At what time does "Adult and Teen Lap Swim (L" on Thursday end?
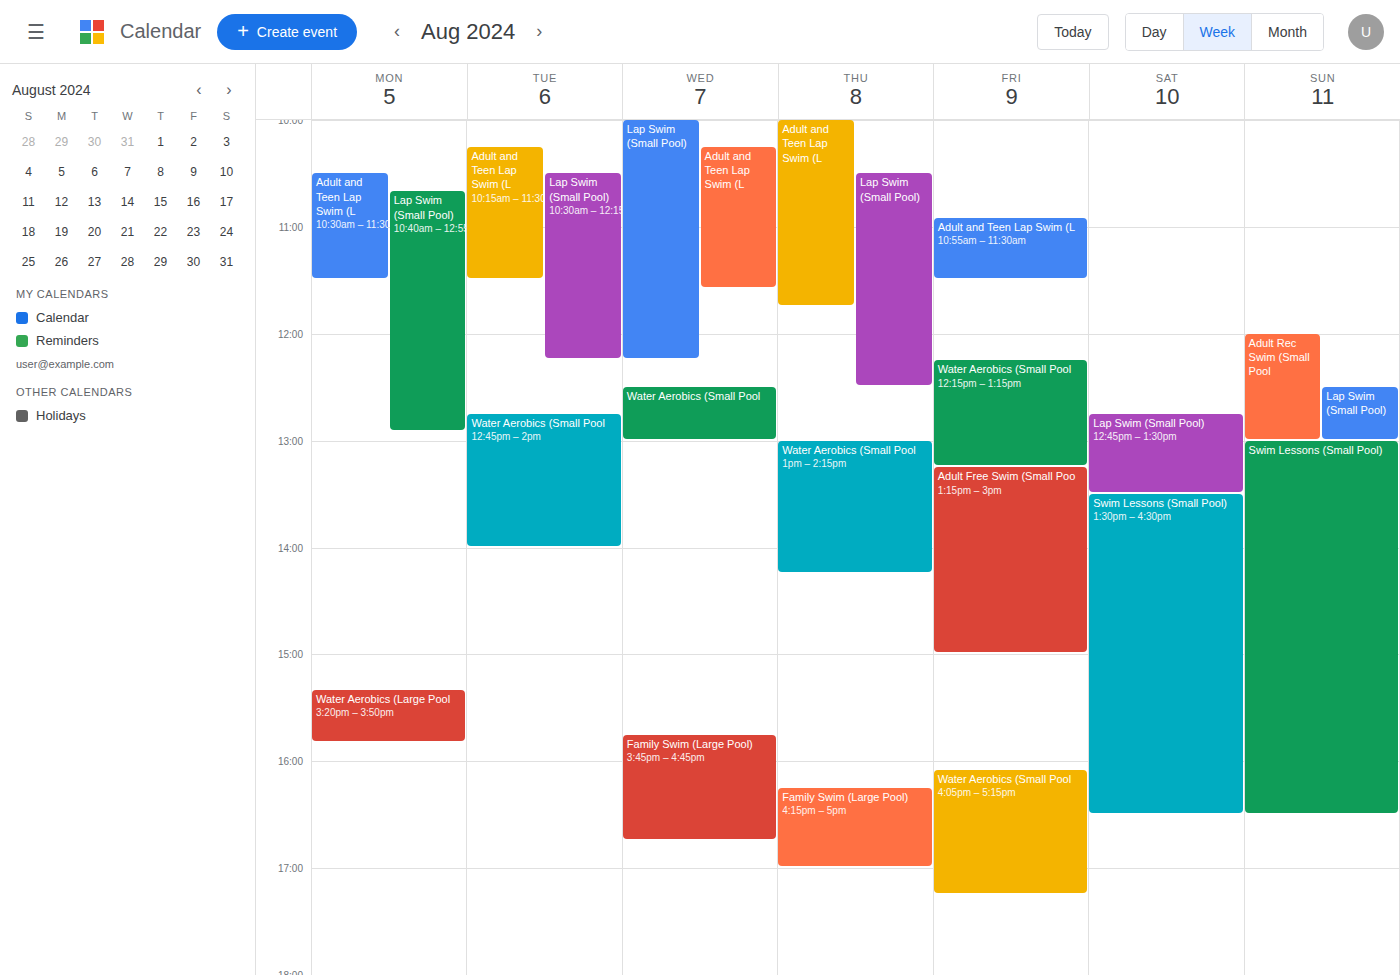
11:45 AM